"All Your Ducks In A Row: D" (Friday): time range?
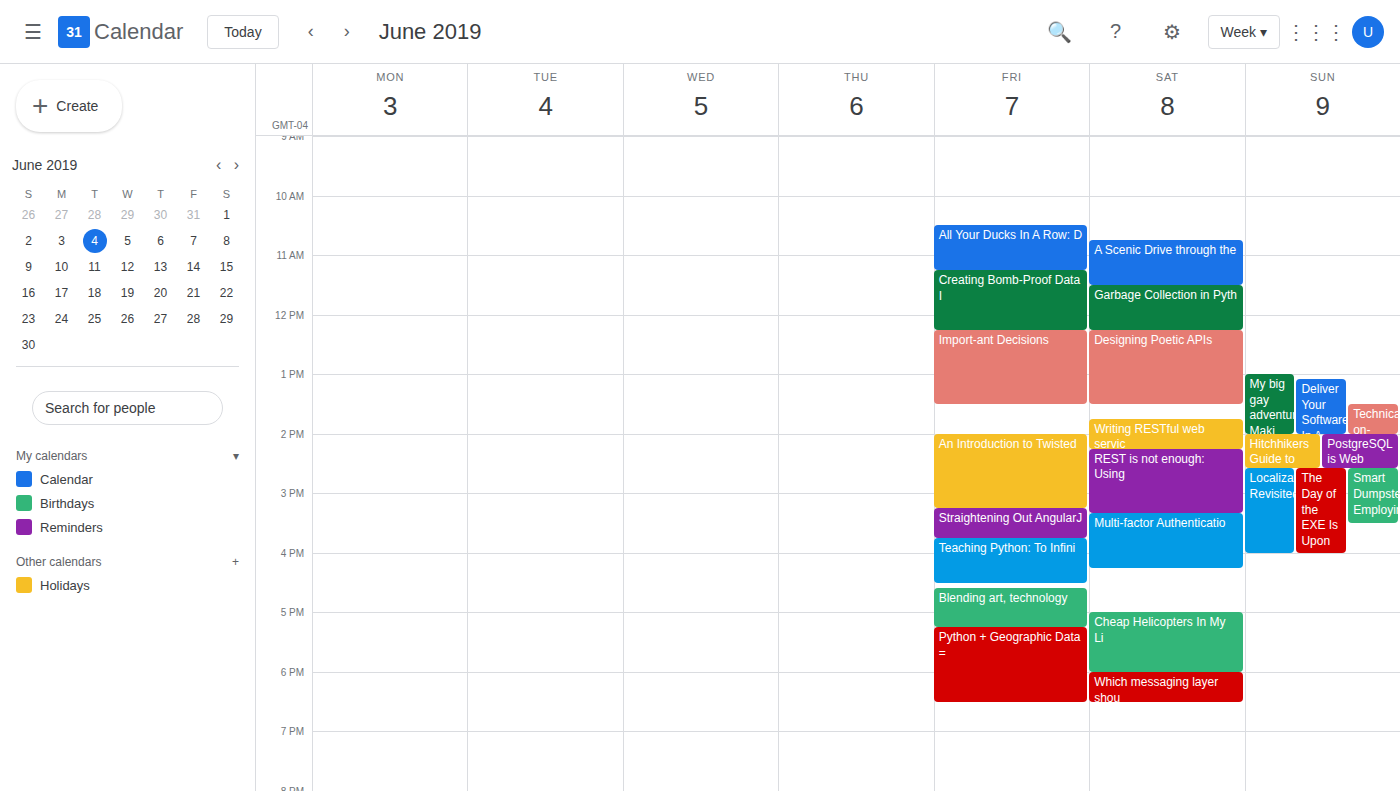
10:30 AM to 11:15 AM